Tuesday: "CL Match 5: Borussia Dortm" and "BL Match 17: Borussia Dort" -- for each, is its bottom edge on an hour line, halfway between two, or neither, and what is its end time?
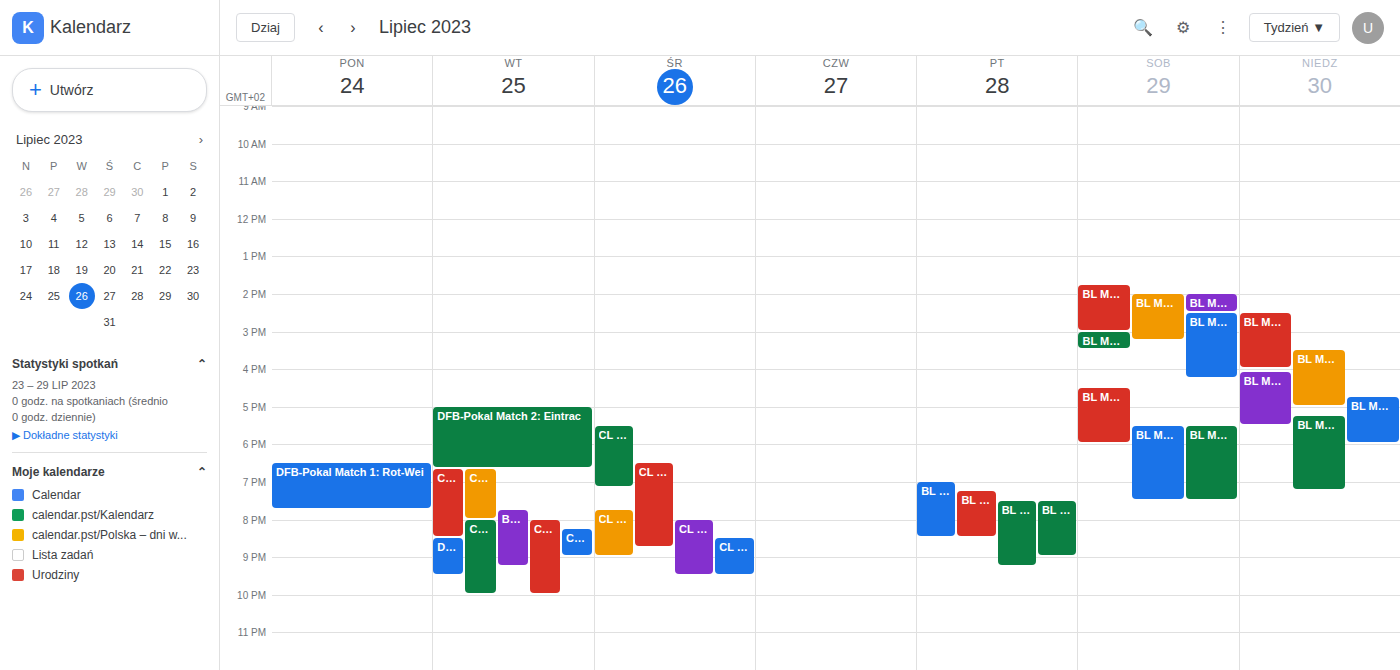
"CL Match 5: Borussia Dortm": 9:00 PM, exactly on the 9 PM line. "BL Match 17: Borussia Dort": 9:15 PM, neither: a quarter of the way from the 9 PM line to the 10 PM line.